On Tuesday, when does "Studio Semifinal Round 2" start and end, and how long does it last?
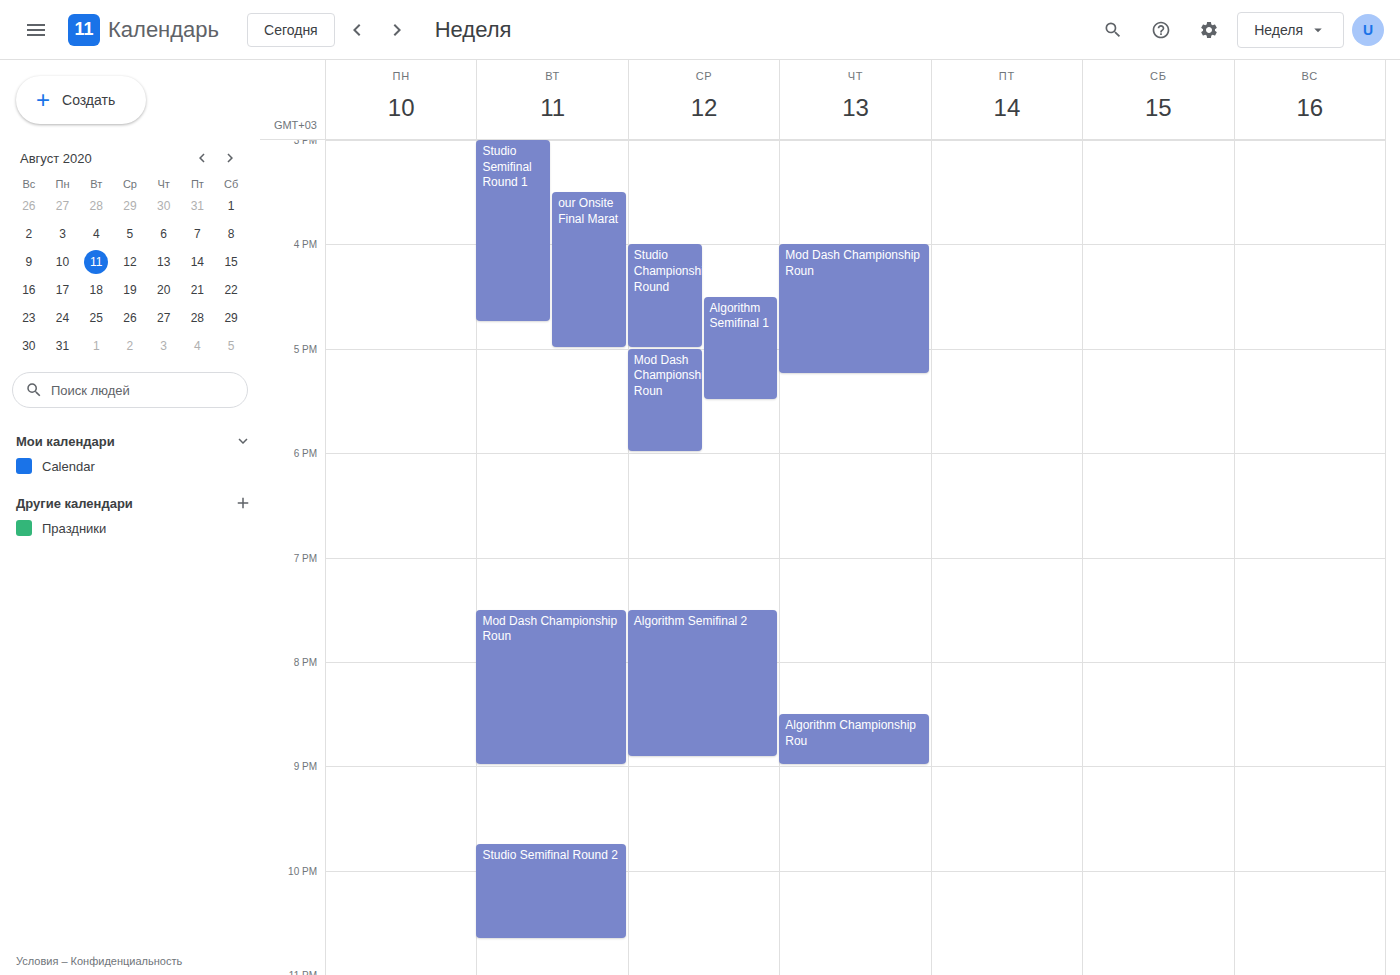
9:45 PM to 10:40 PM, 55 minutes